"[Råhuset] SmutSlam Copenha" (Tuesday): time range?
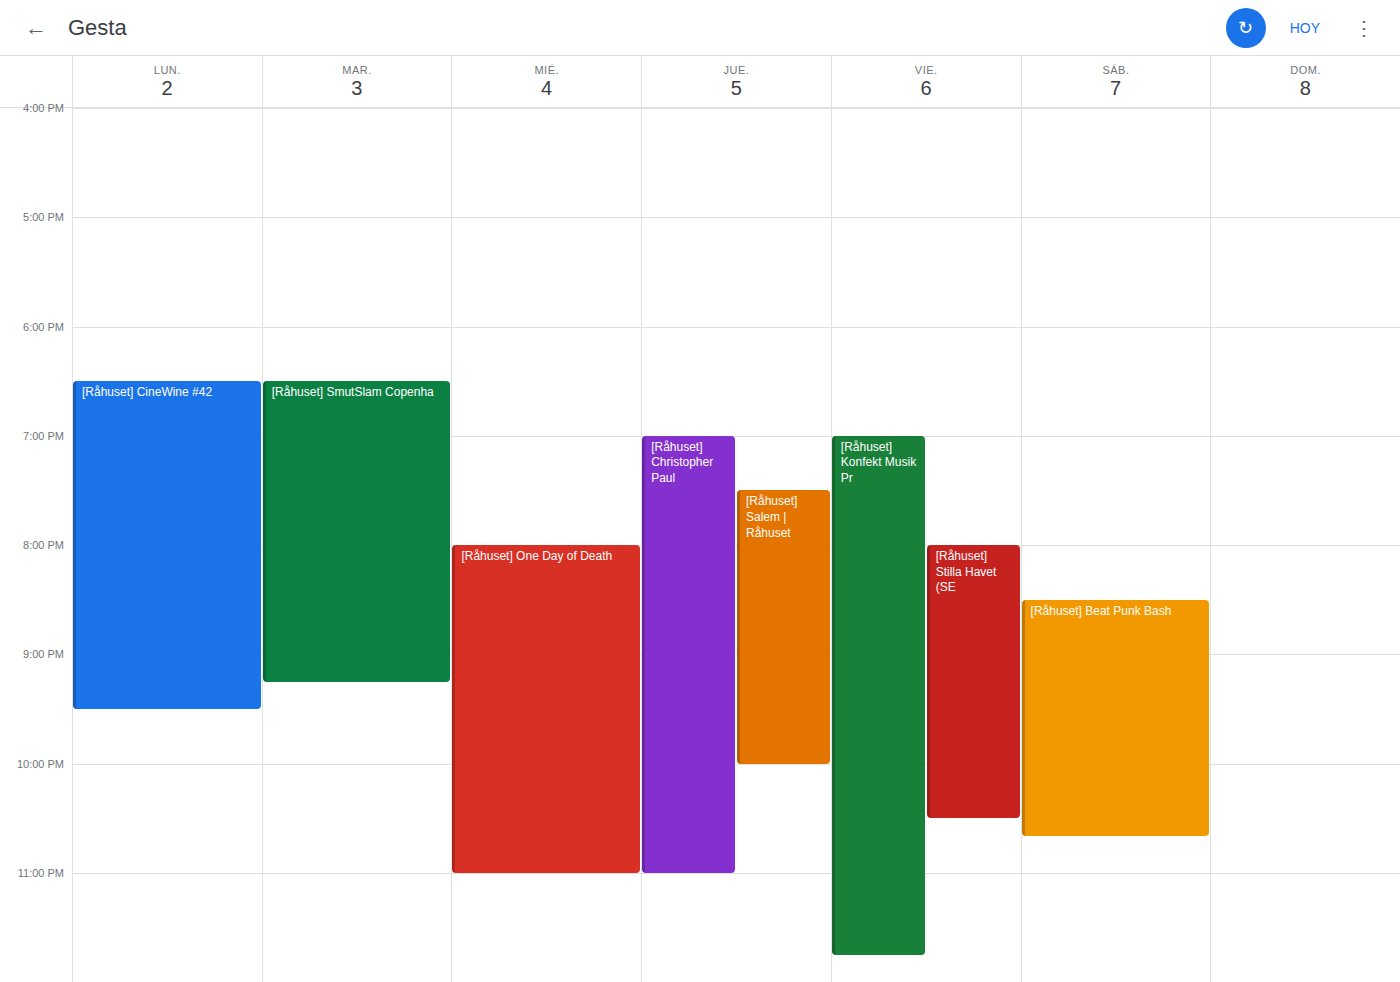
6:30 PM to 9:15 PM